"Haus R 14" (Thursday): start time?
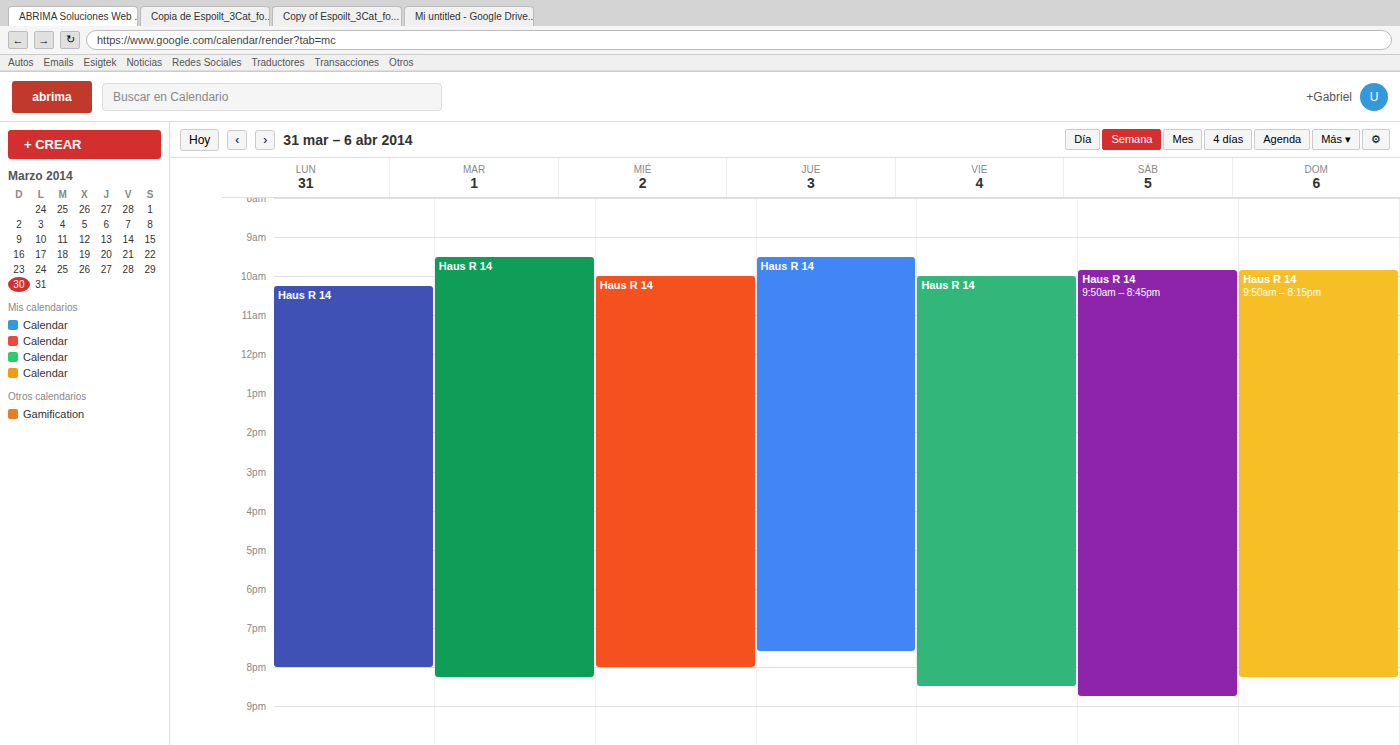
9:30 AM